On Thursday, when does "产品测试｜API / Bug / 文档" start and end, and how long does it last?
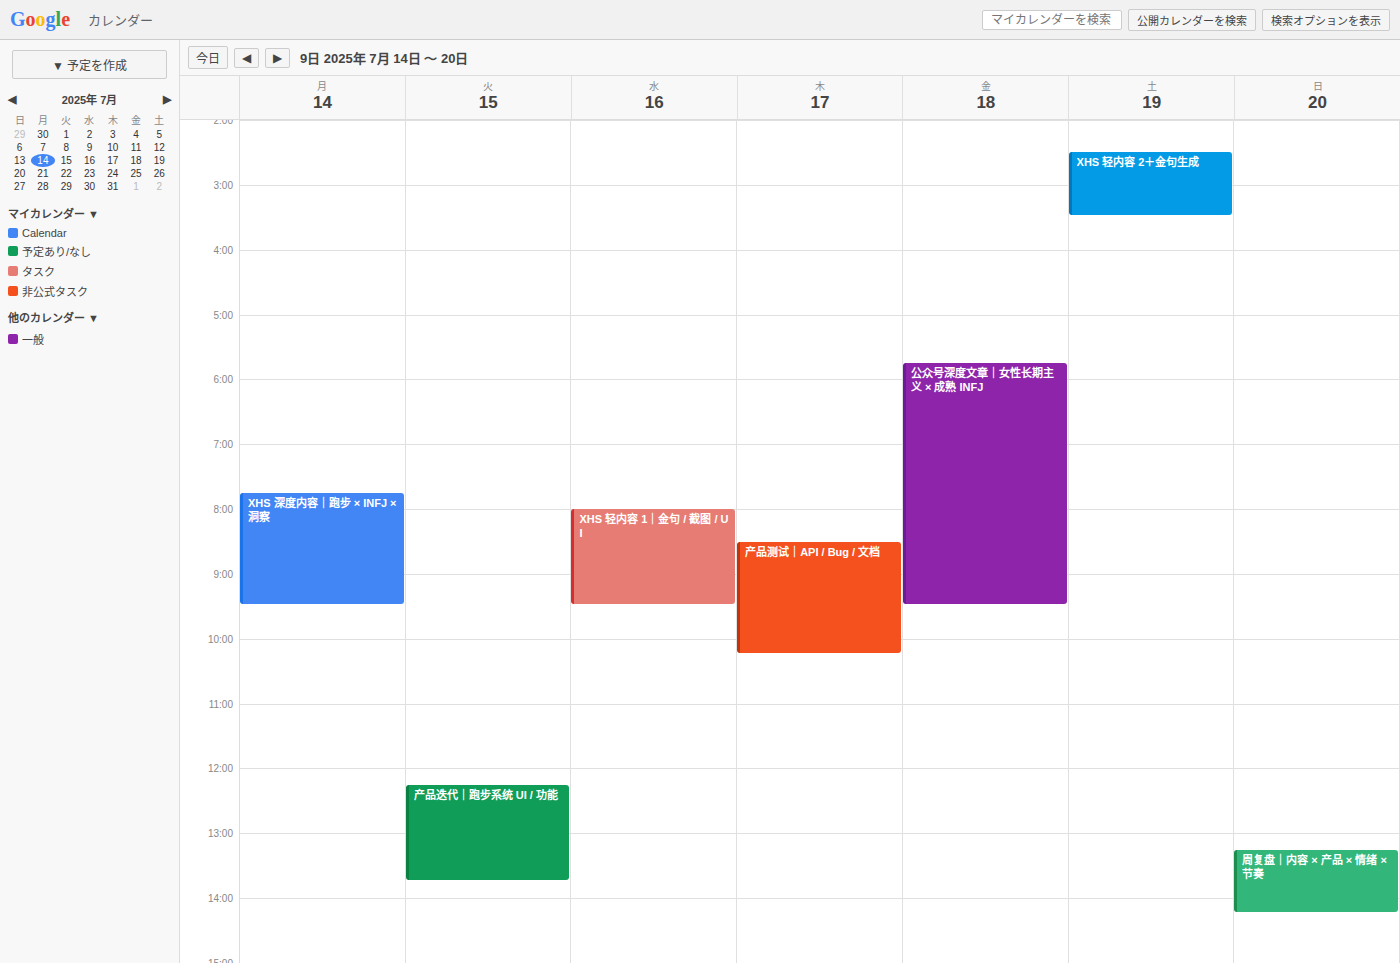
8:30 AM to 10:15 AM, 1 hour 45 minutes